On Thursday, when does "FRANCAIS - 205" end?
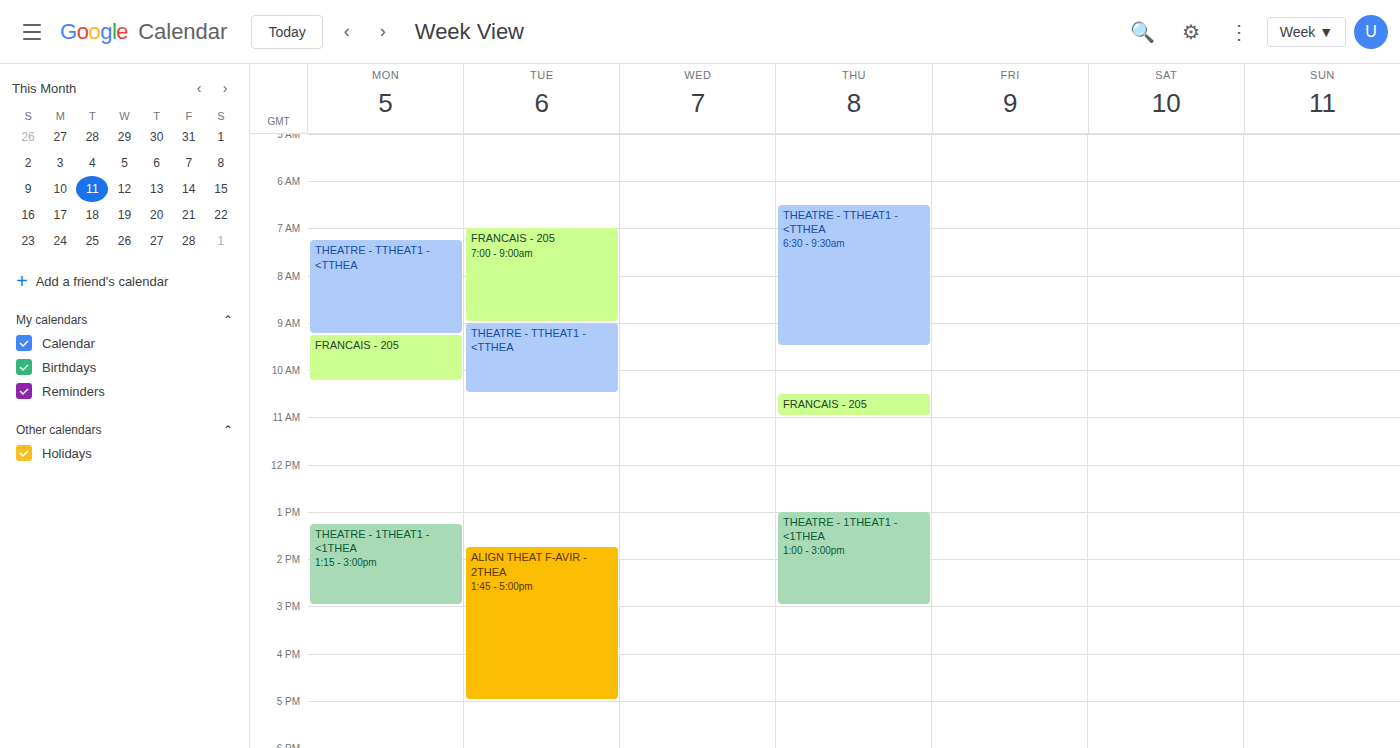
11:00 AM